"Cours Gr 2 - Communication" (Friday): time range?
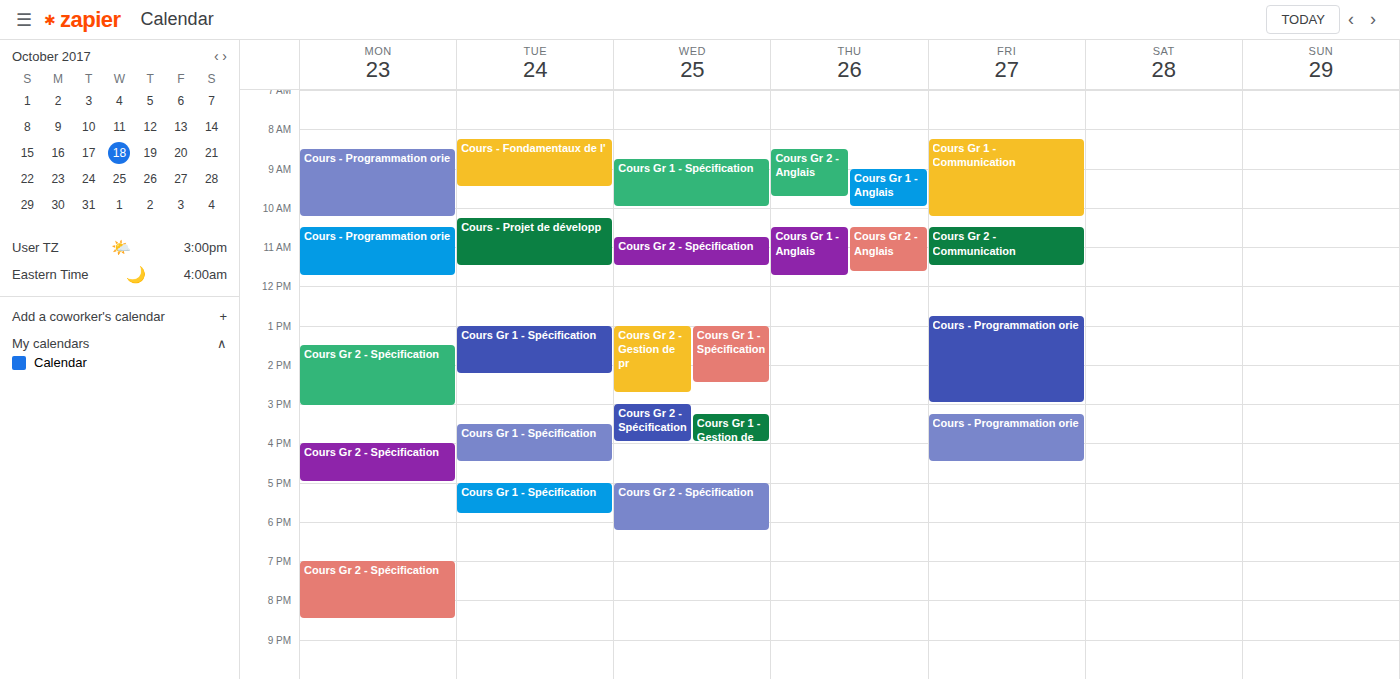
10:30 to 11:30